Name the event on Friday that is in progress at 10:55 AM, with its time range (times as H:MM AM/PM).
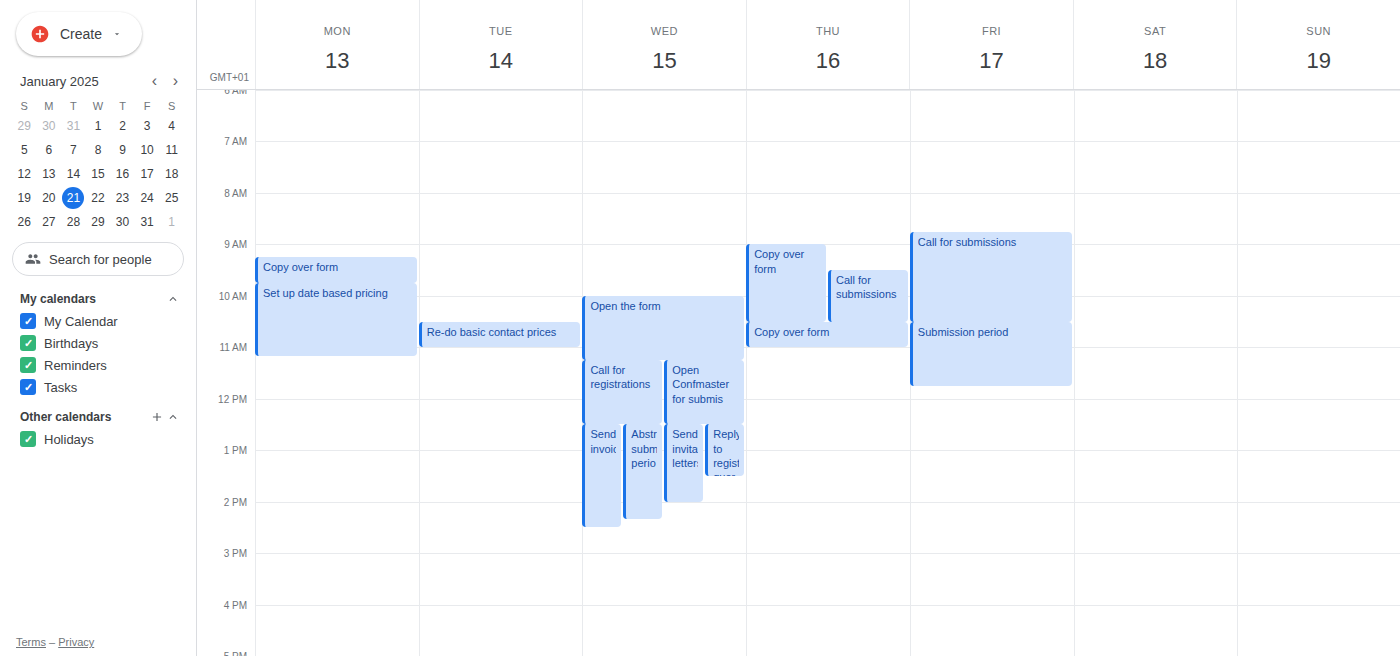
"Submission period", 10:30 AM to 11:45 AM